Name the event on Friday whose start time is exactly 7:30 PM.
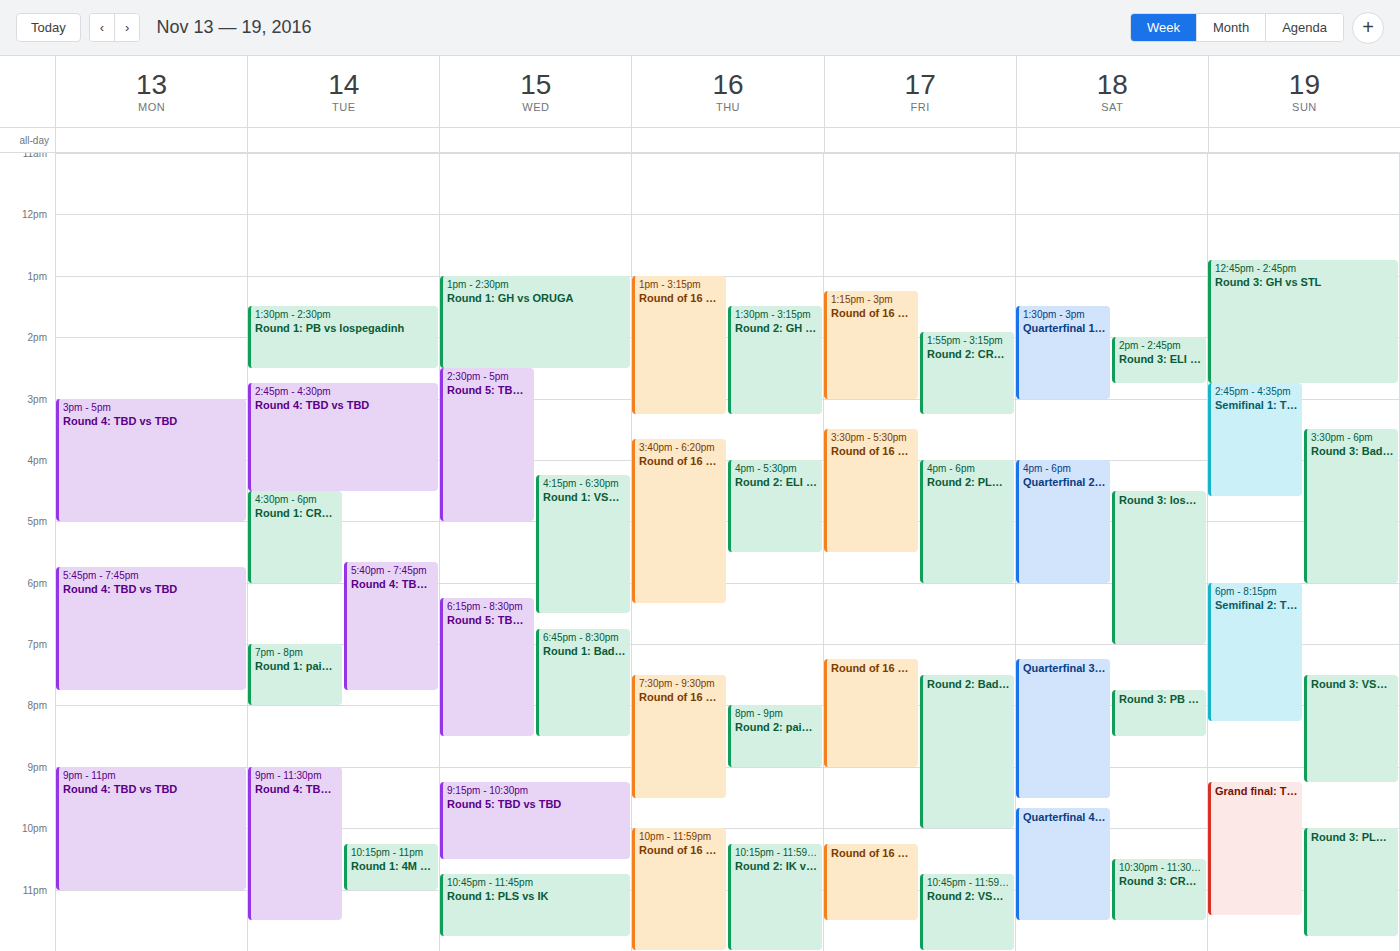
"Round 2: Bad Luck vs ORUGA"